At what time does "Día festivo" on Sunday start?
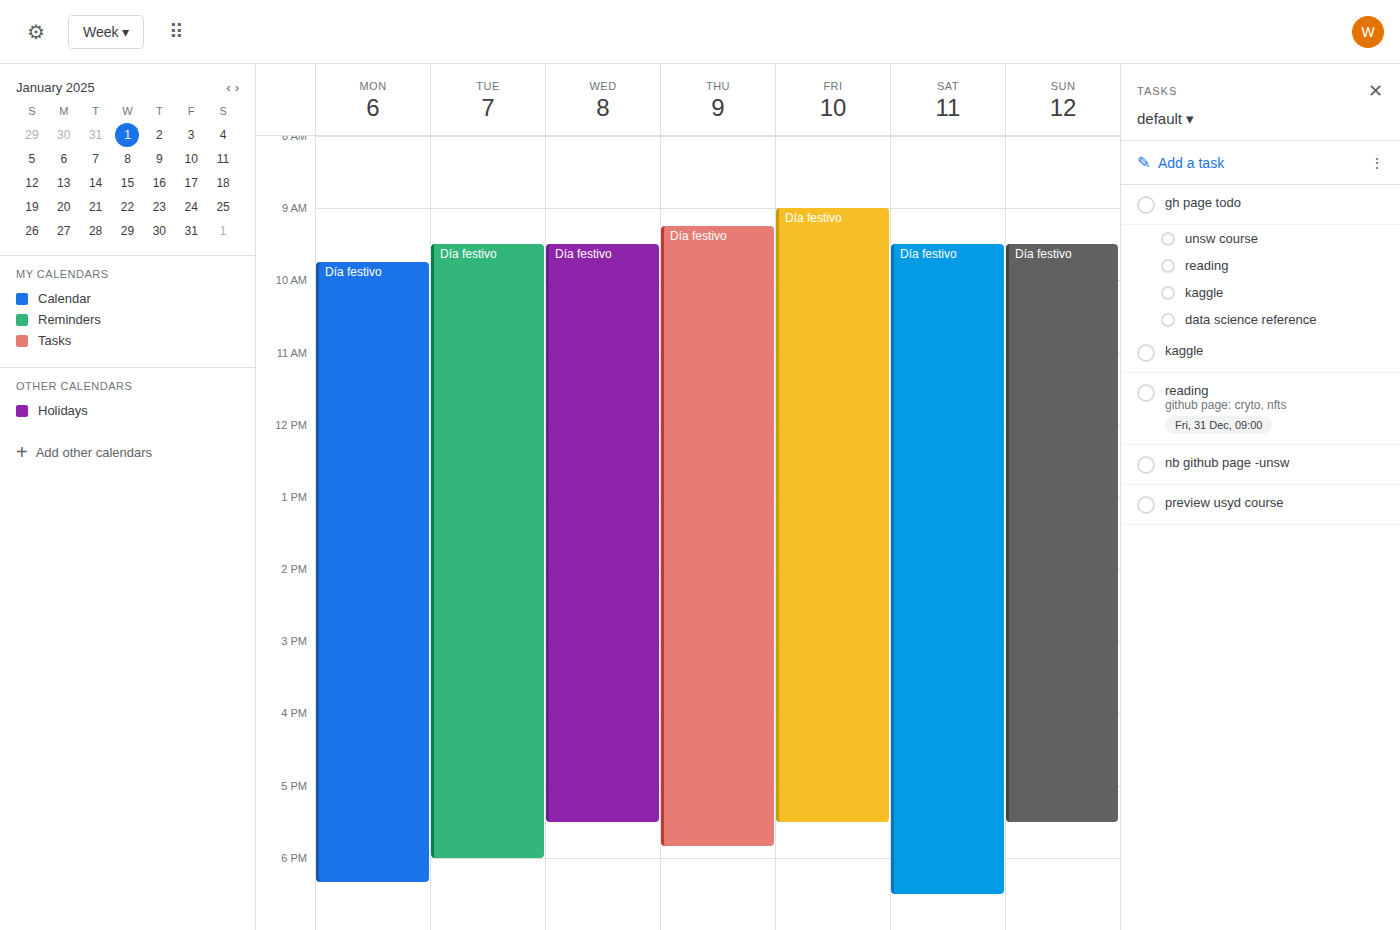
9:30 AM